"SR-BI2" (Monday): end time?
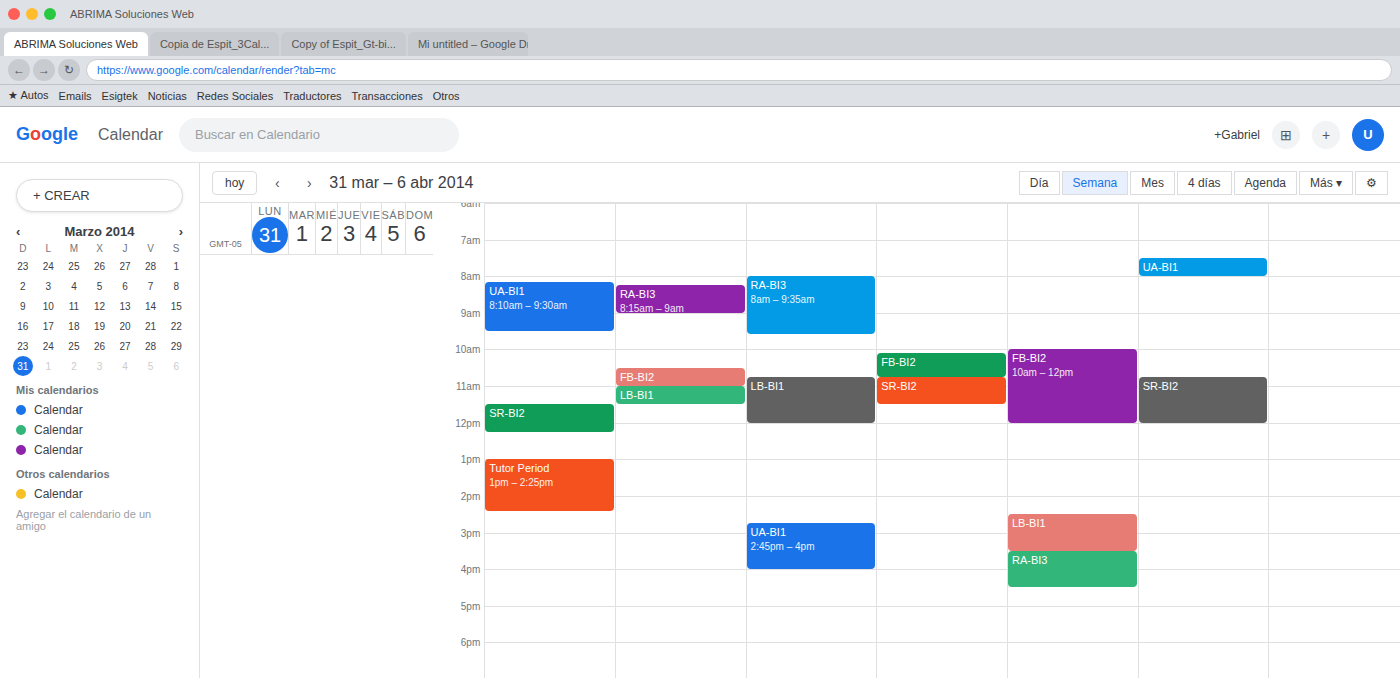
12:15 PM